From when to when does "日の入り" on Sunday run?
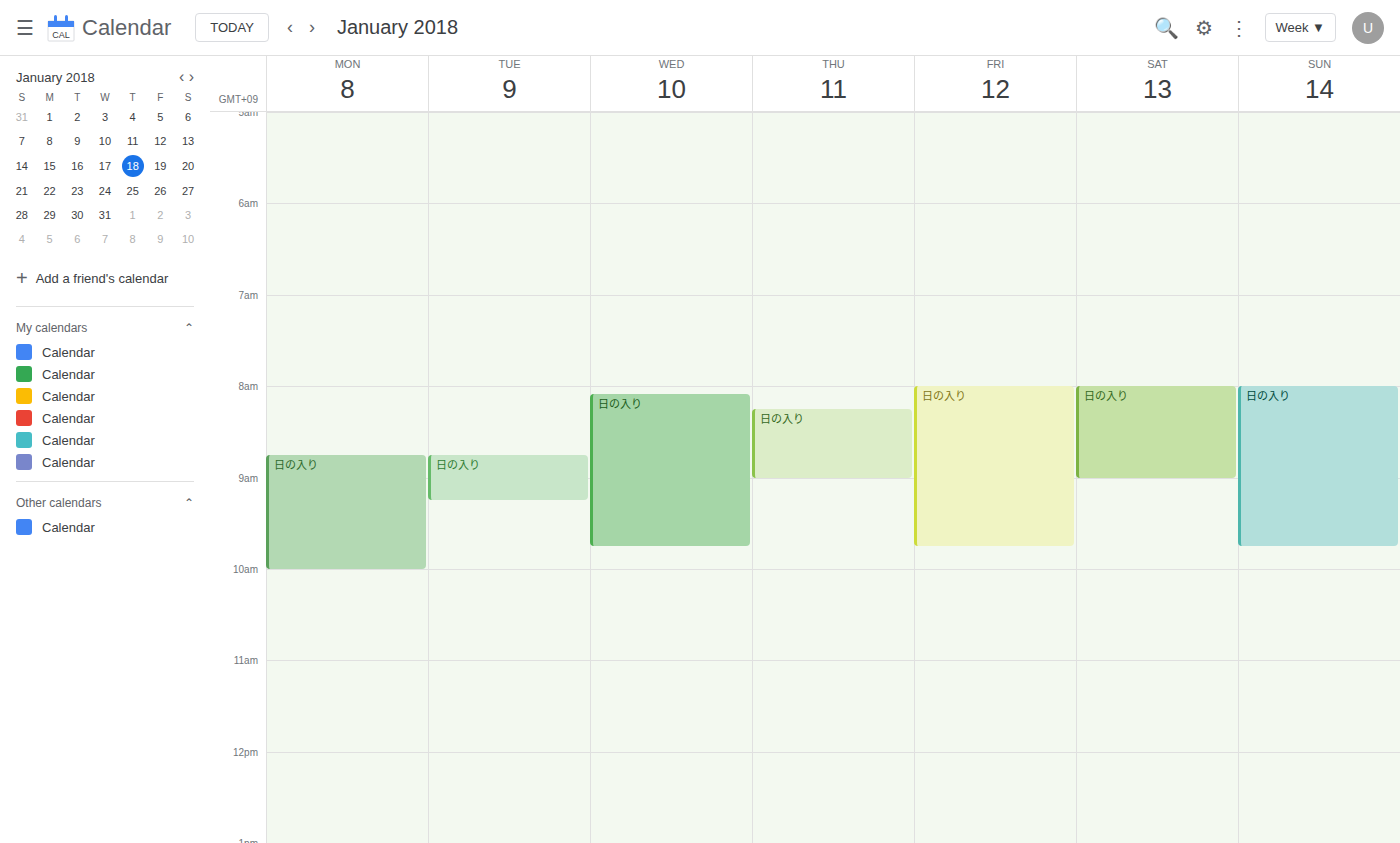
8:00 AM to 9:45 AM